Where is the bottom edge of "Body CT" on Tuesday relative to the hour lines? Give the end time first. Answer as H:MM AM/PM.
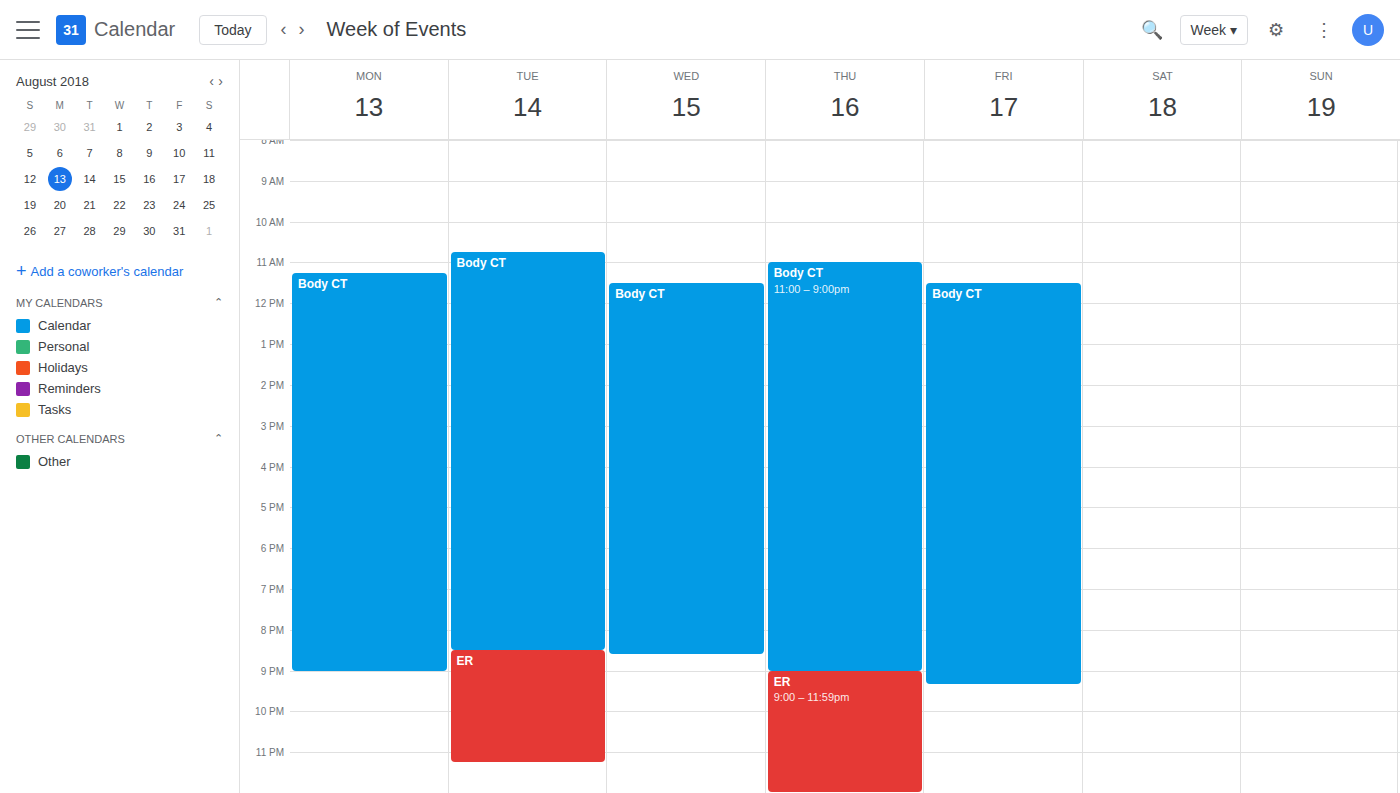
8:30 PM -- halfway between the 8 PM and 9 PM lines.